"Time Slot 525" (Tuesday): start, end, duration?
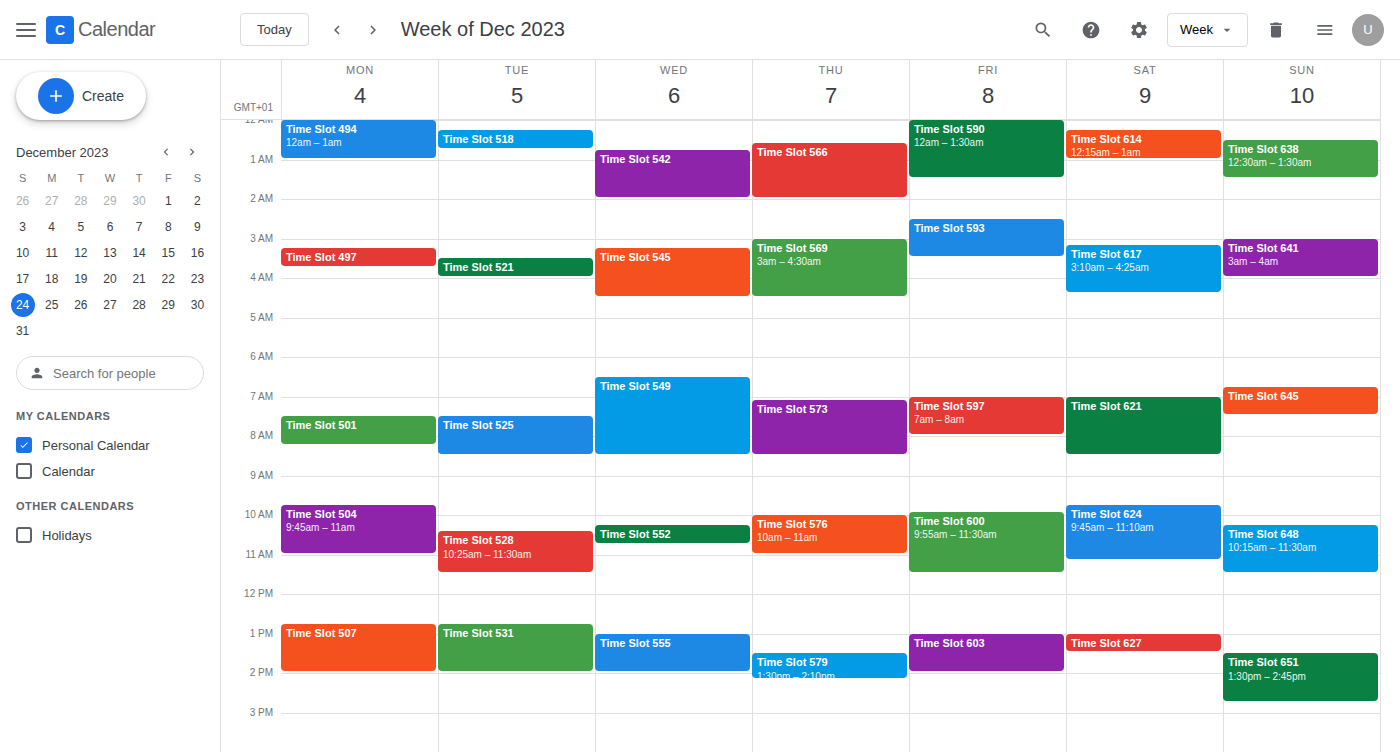
07:30 to 08:30, 1 hour